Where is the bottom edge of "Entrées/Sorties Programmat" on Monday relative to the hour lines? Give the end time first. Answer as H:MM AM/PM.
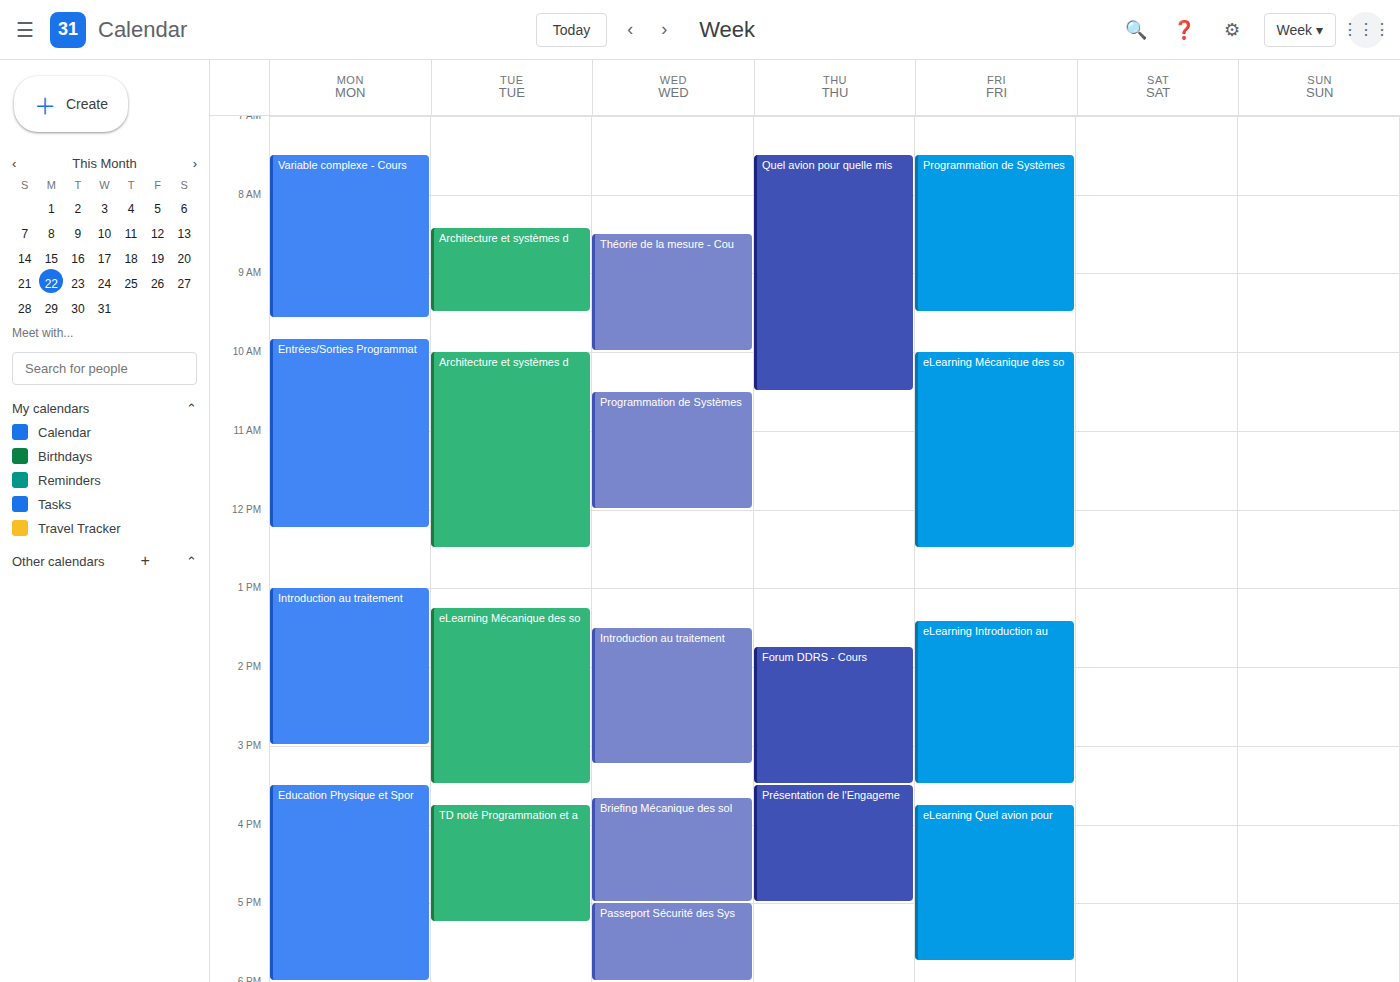
12:15 PM -- neither: a quarter of the way from the 12 PM line to the 1 PM line.